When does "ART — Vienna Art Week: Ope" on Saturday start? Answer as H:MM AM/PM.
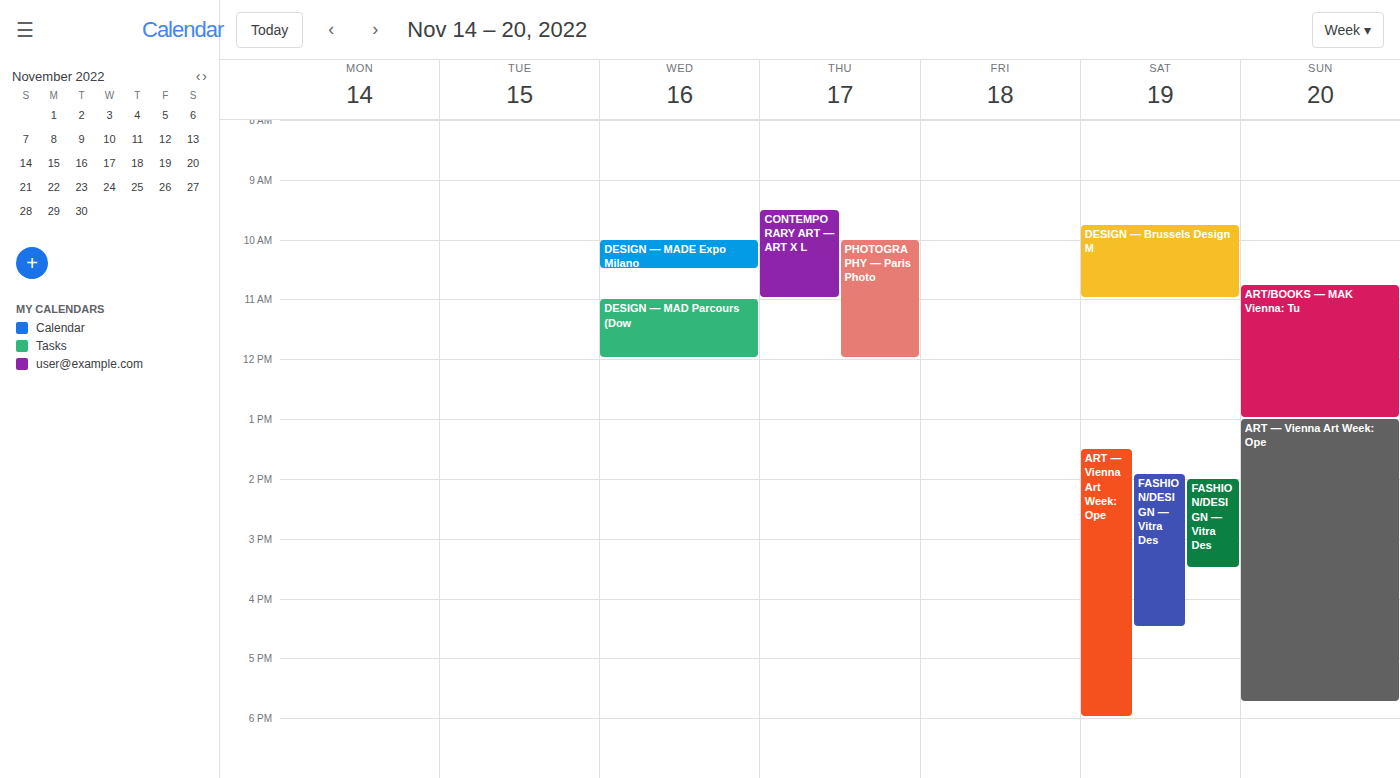
1:30 PM